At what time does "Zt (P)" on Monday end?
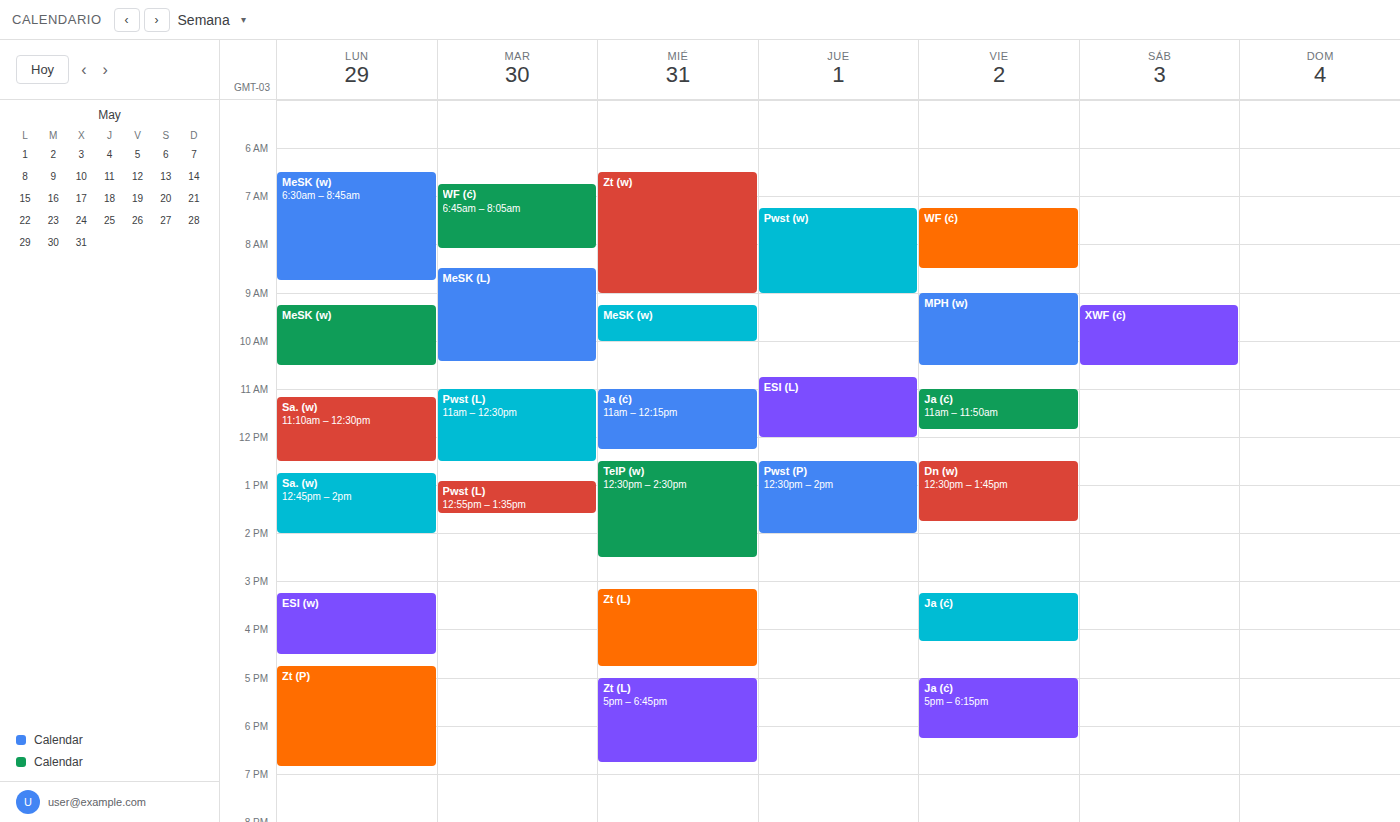
6:50 PM